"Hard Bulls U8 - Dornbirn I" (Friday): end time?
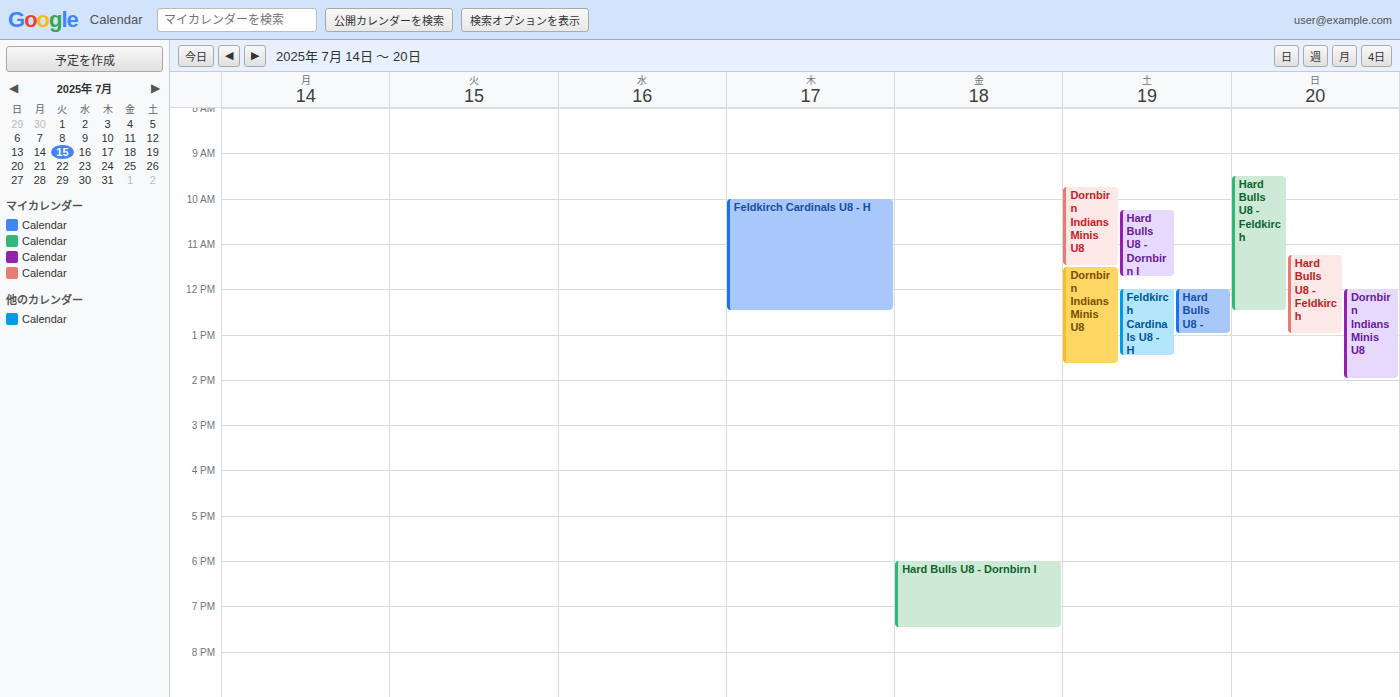
7:30 PM